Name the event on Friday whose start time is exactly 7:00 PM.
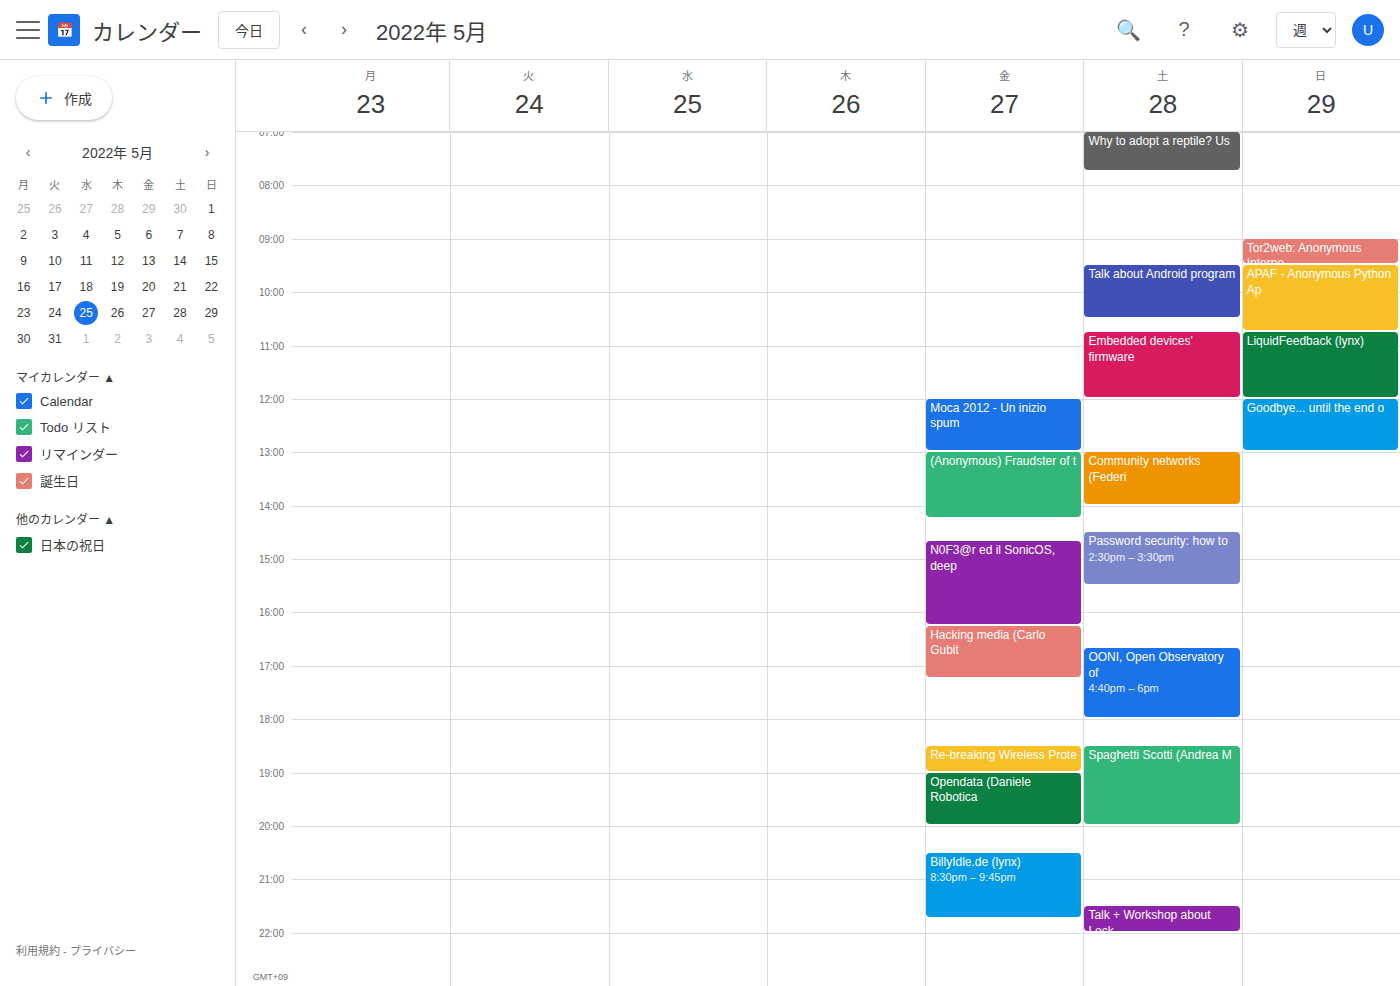
"Opendata (Daniele Robotica"